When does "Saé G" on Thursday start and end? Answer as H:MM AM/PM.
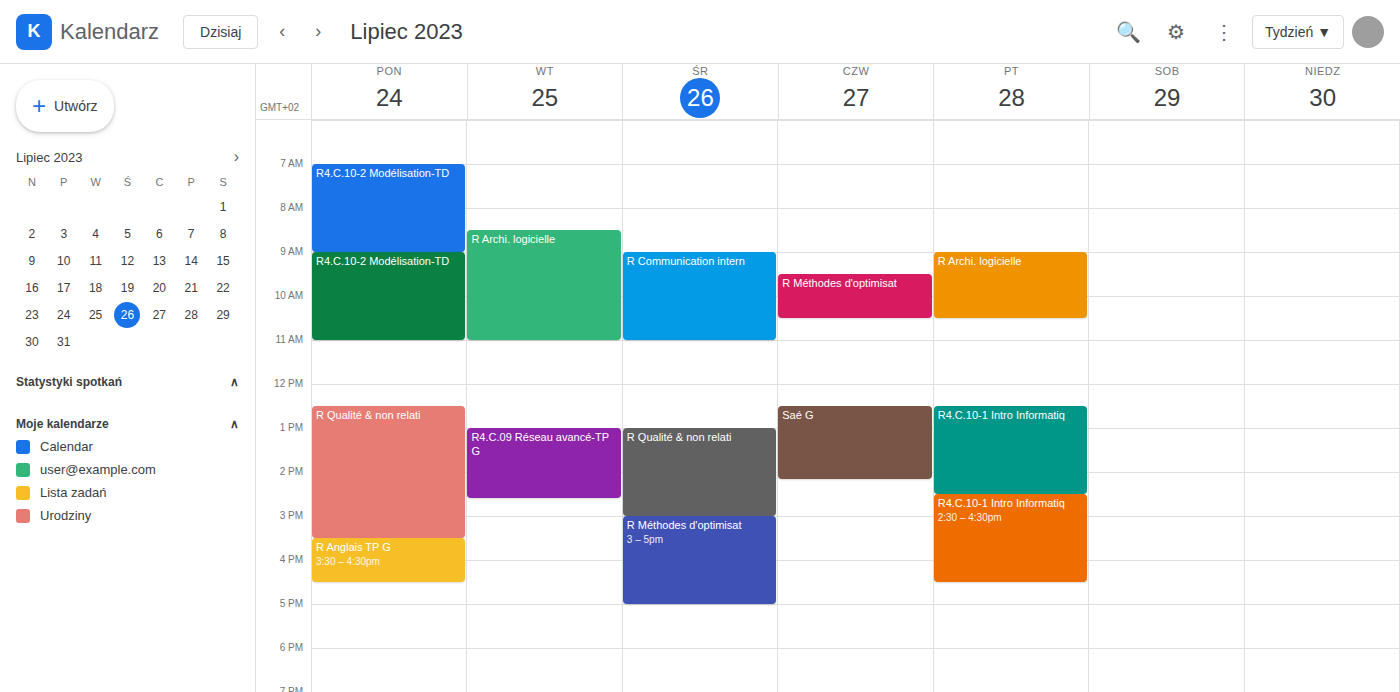
12:30 PM to 2:10 PM